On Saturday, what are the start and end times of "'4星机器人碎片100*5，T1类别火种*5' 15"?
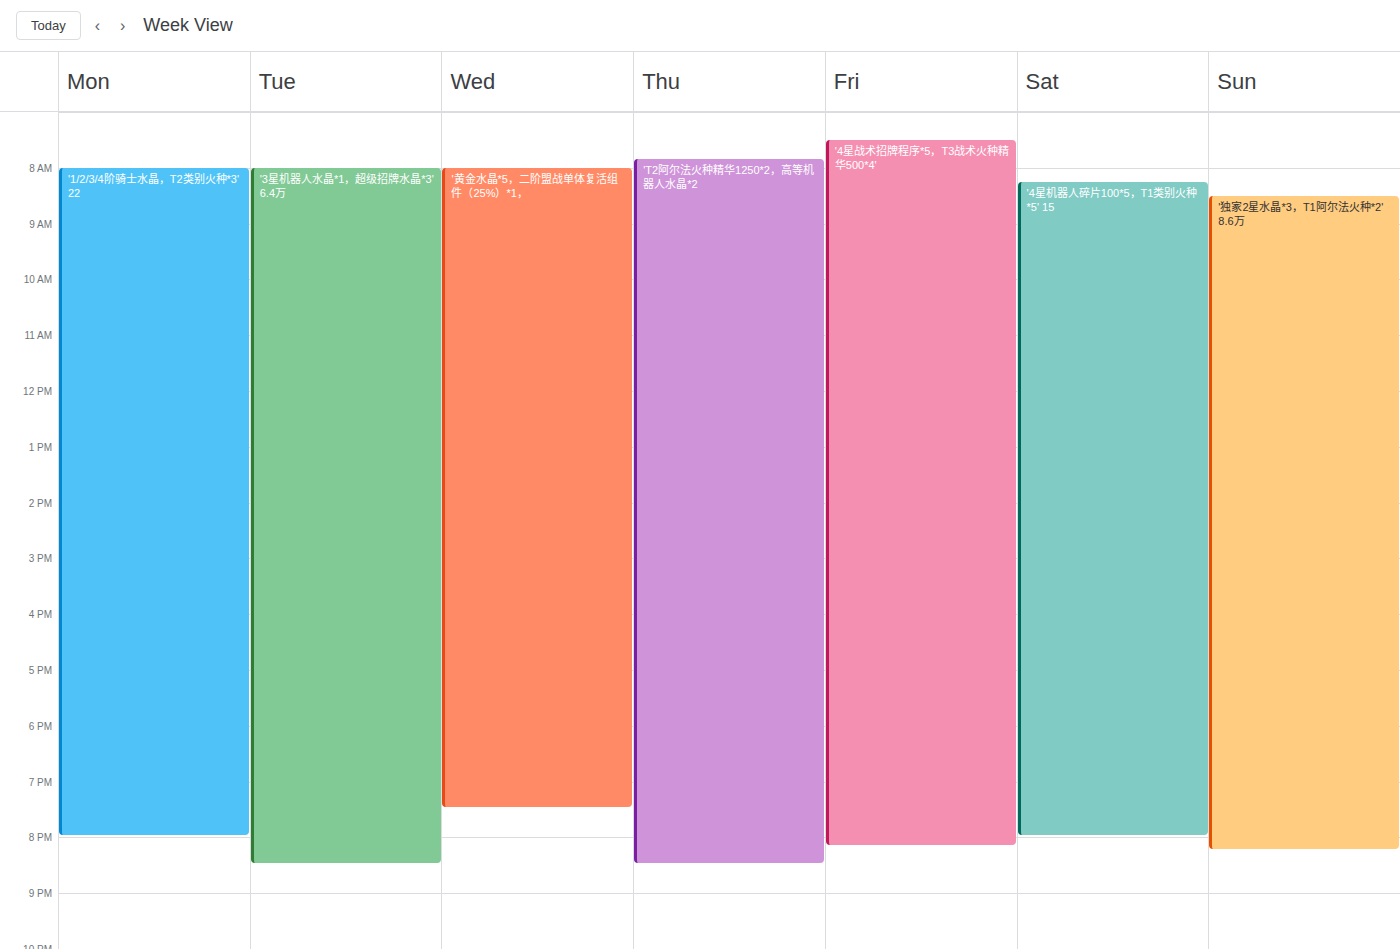
8:15 AM to 8:00 PM